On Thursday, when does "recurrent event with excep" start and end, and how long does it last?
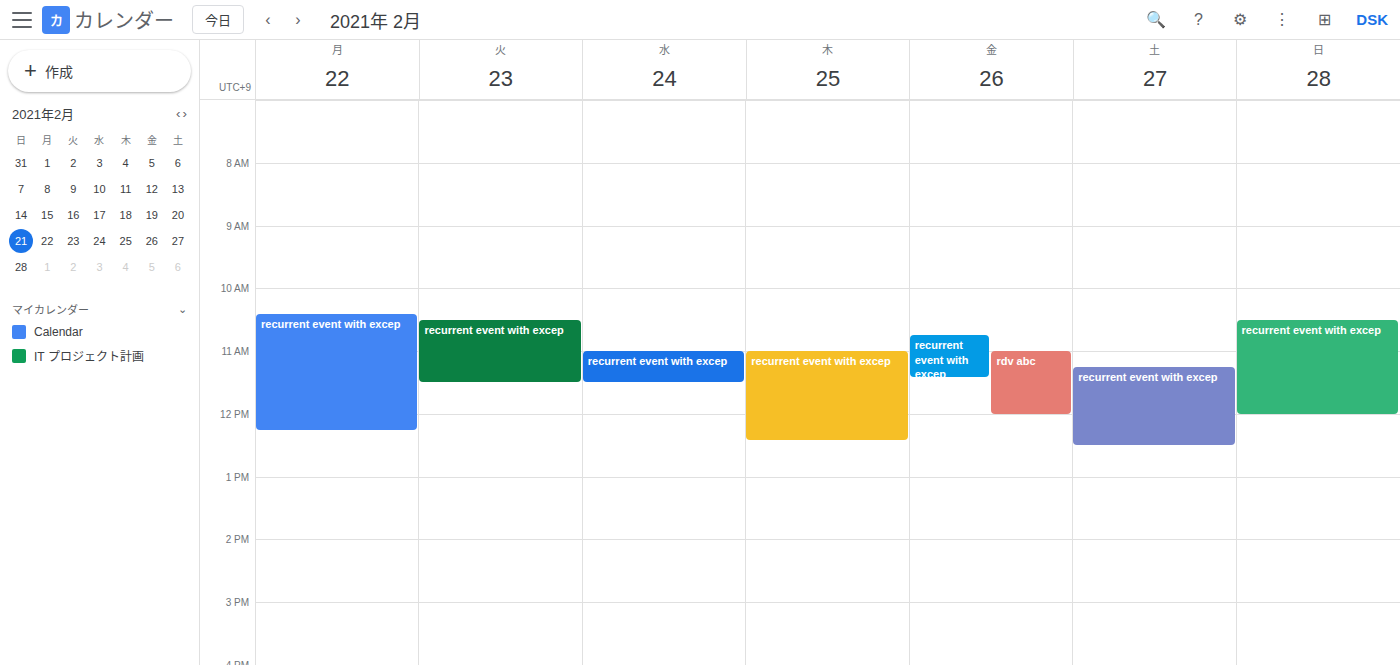
11:00 AM to 12:25 PM, 1 hour 25 minutes